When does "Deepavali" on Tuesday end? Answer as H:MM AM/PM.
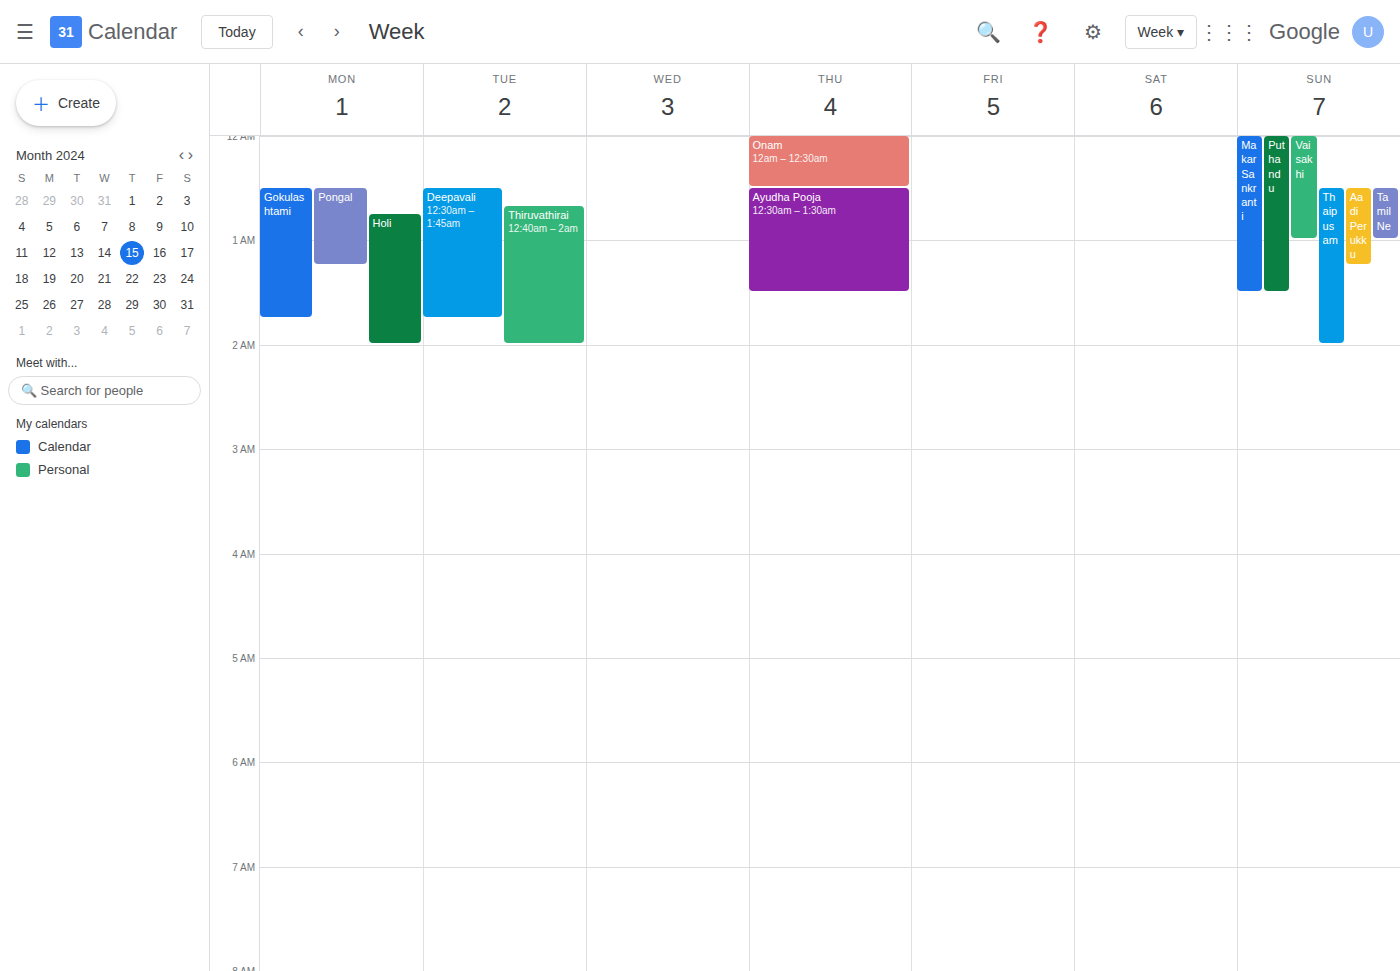
1:45 AM